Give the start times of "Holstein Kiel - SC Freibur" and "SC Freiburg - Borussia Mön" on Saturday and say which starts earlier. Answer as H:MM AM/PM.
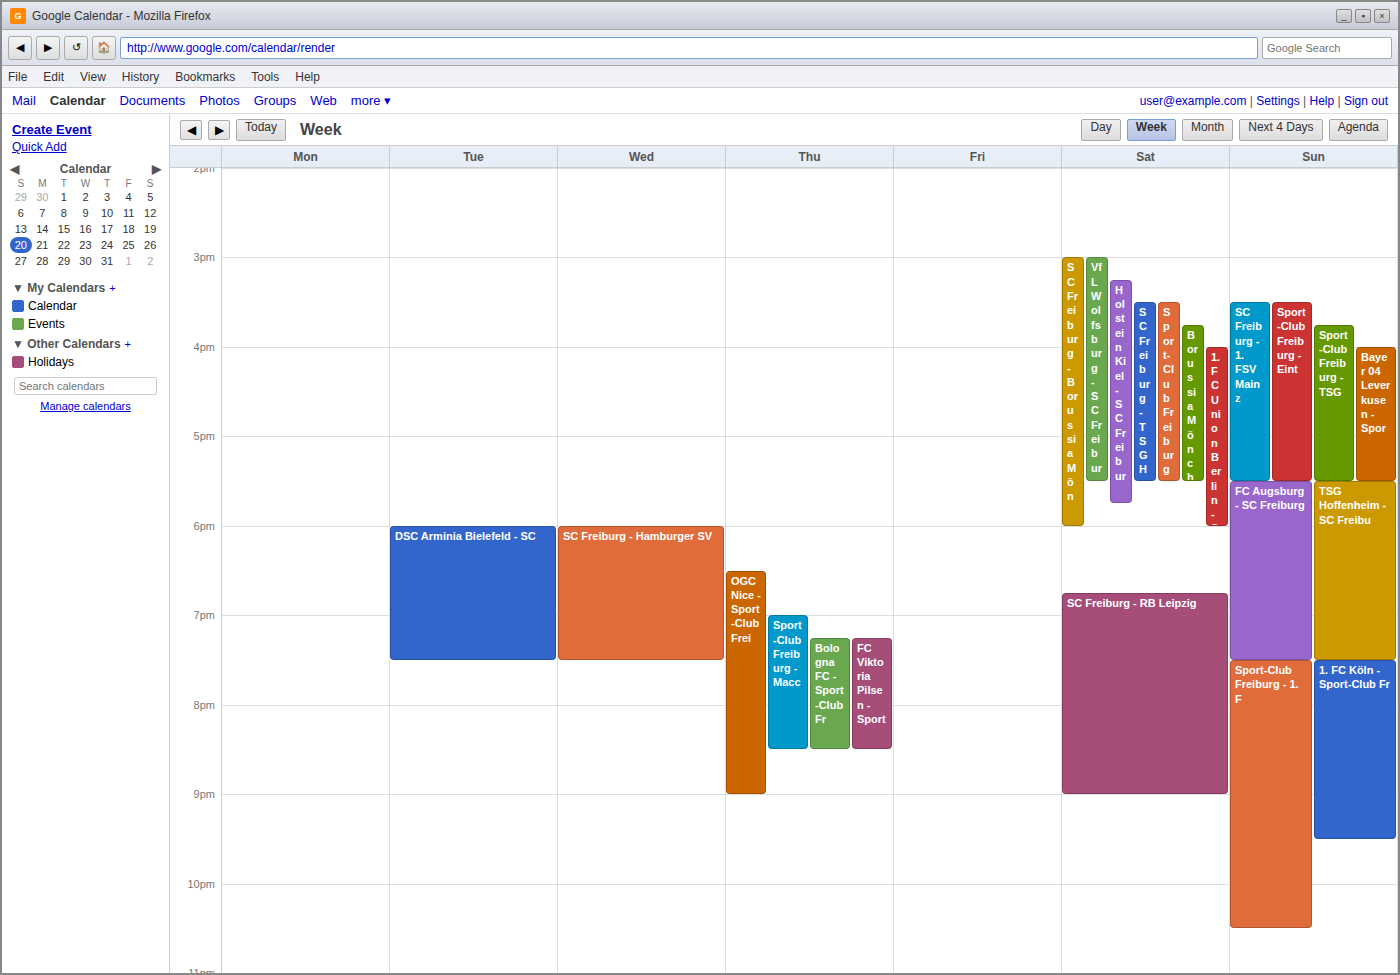
"SC Freiburg - Borussia Mön" 3:00 PM; "Holstein Kiel - SC Freibur" 3:15 PM.